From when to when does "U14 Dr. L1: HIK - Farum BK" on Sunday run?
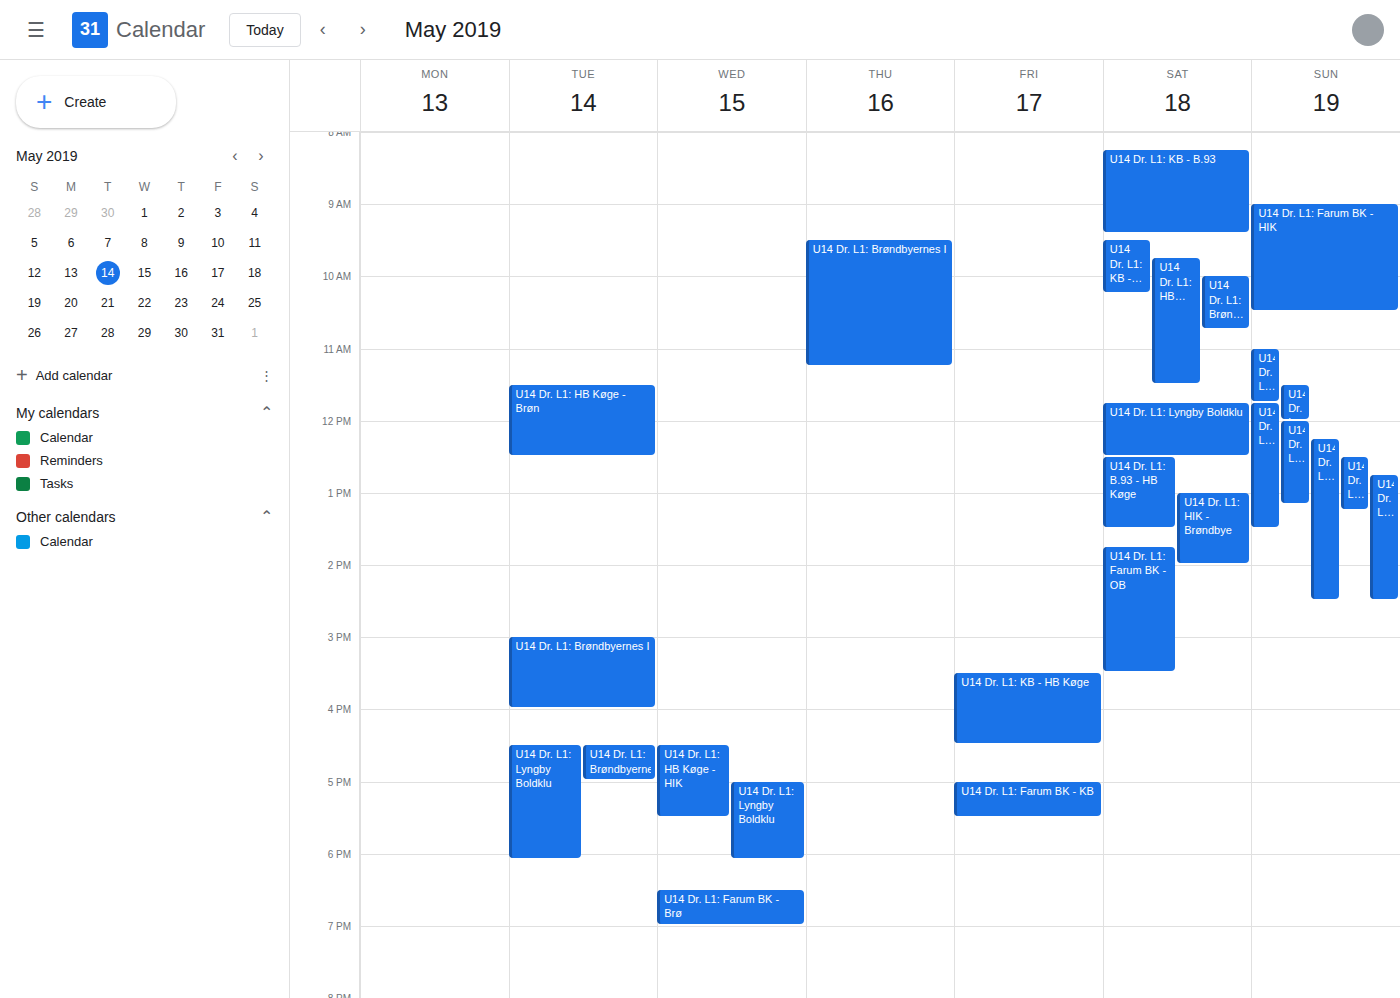
12:00 PM to 1:10 PM